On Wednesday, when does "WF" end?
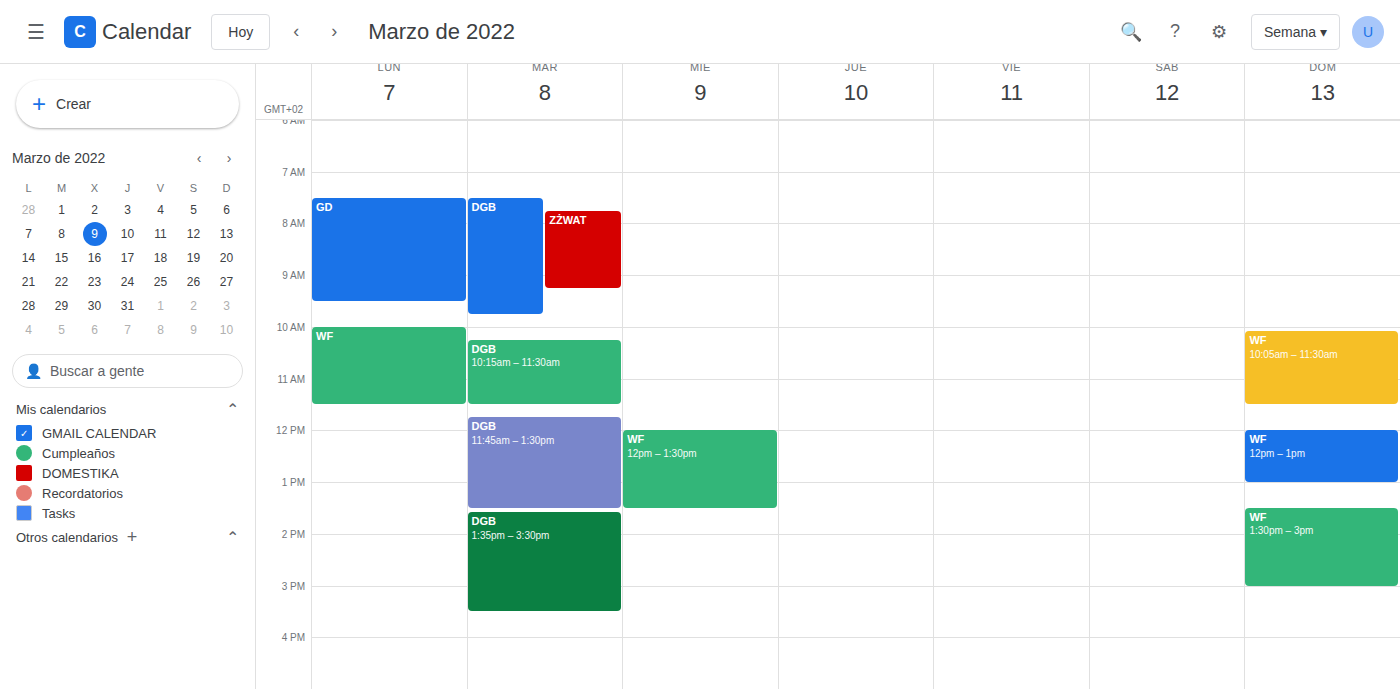
13:30